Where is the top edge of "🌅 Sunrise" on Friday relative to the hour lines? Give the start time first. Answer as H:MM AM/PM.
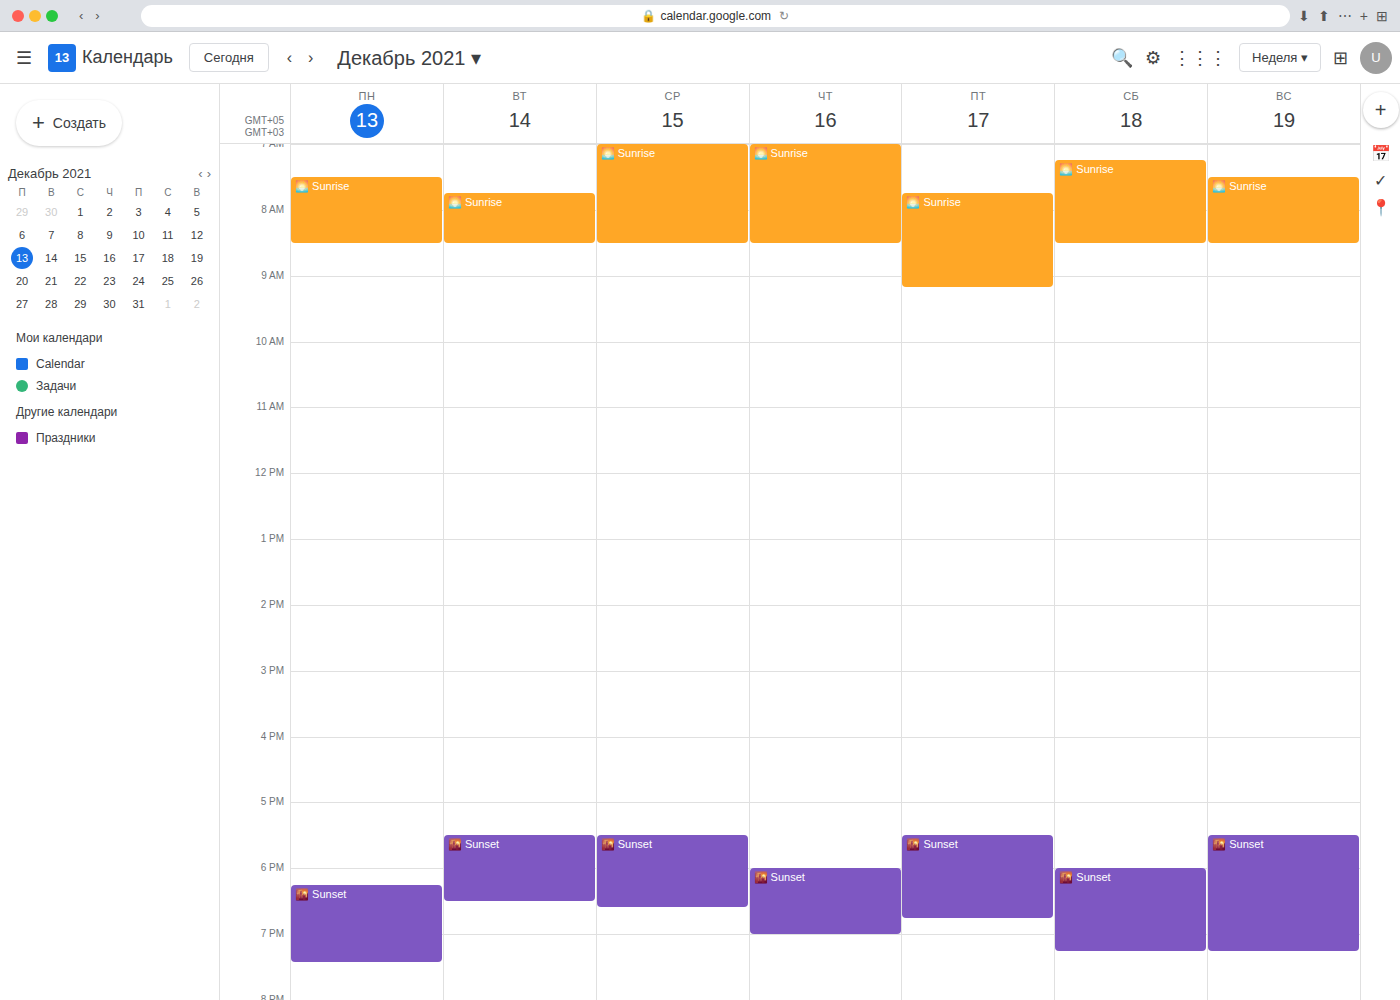
7:45 AM -- neither: three quarters of the way from the 7 AM line to the 8 AM line.